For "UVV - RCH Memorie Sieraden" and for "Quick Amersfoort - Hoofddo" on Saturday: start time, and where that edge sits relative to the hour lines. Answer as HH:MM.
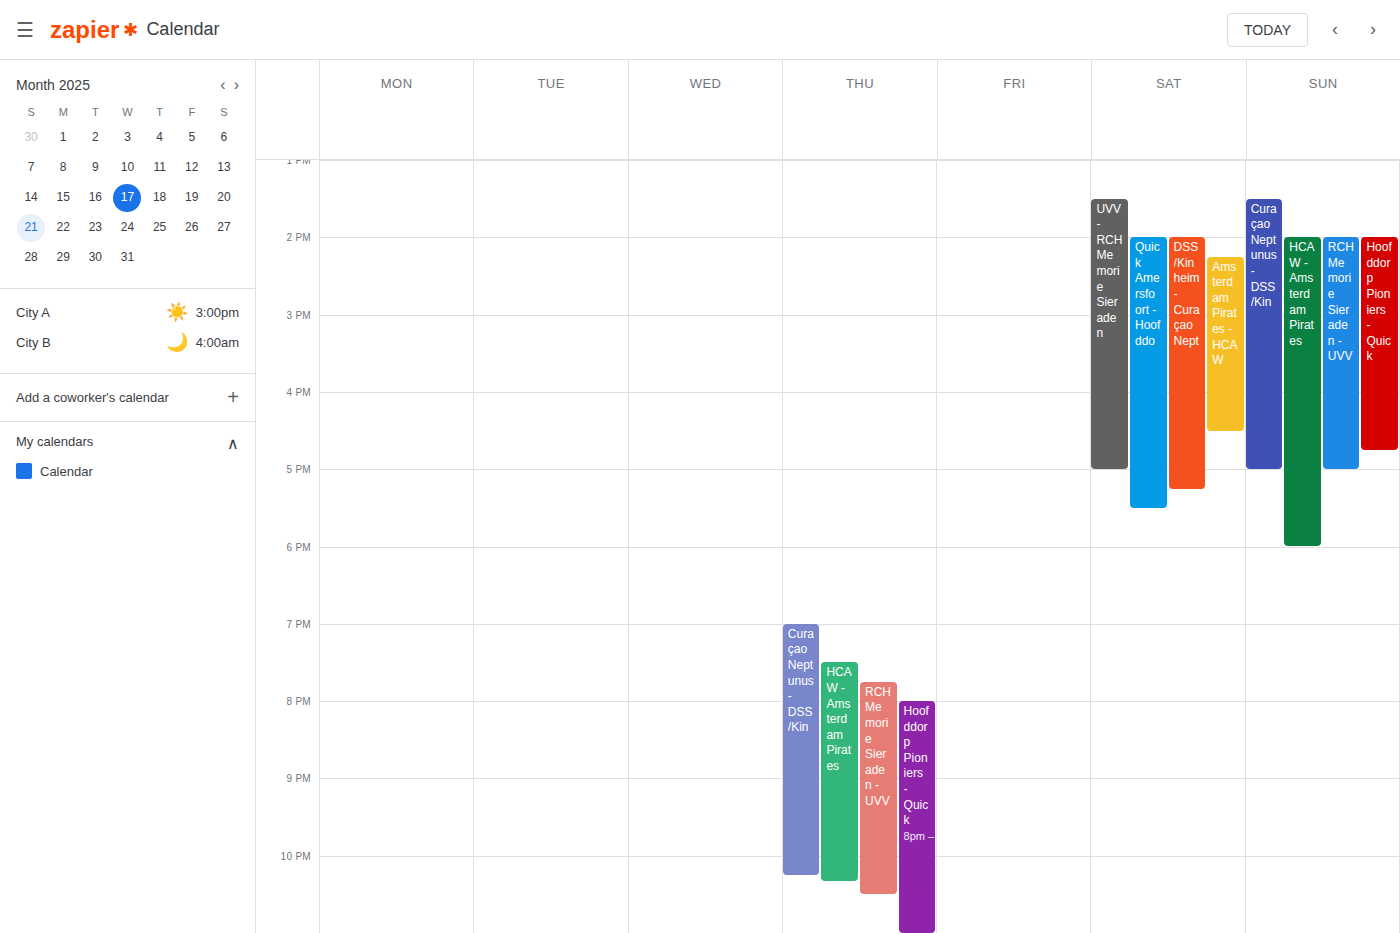
"UVV - RCH Memorie Sieraden": 13:30, halfway between the 13:00 and 14:00 lines. "Quick Amersfoort - Hoofddo": 14:00, exactly on the 14:00 line.